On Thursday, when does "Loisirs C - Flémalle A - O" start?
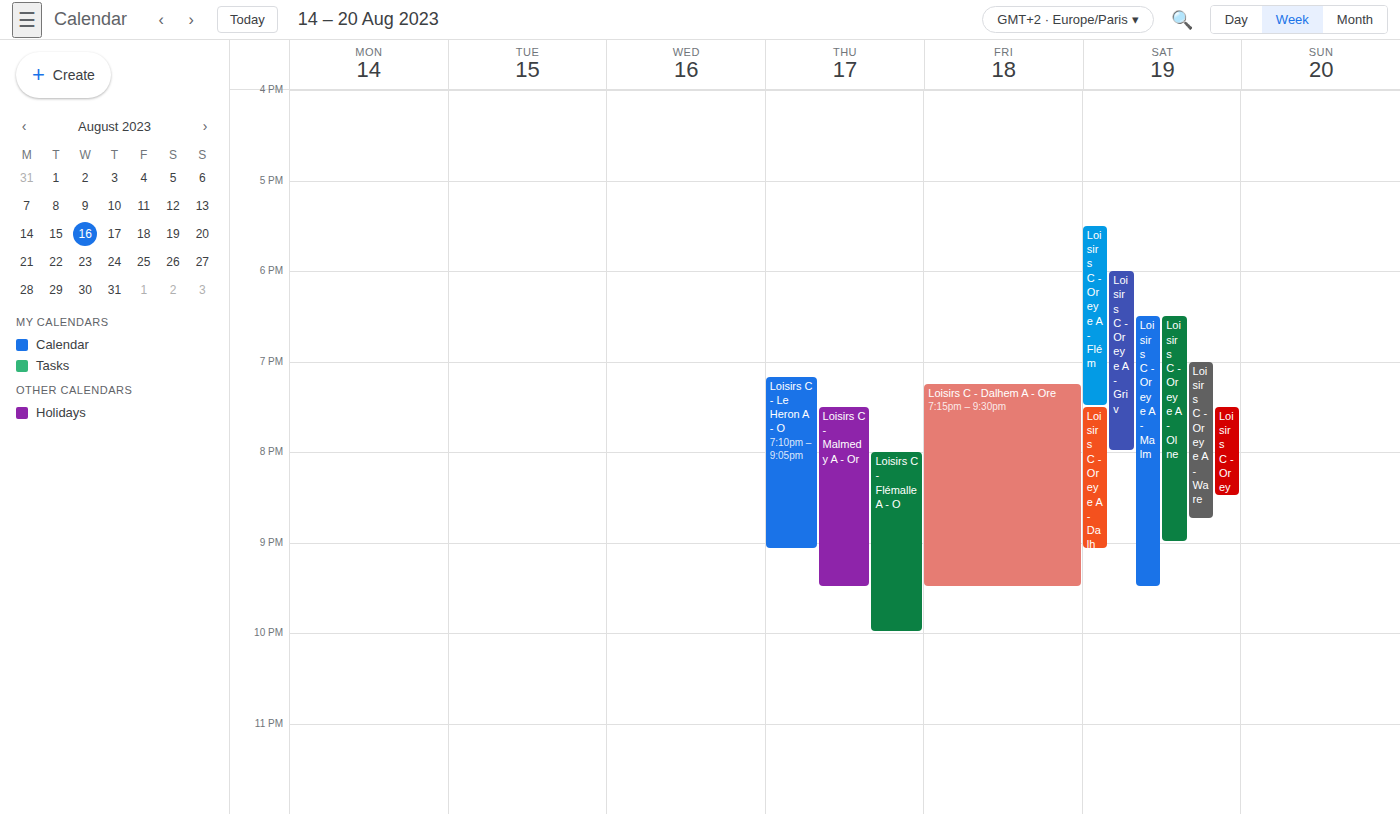
8:00 PM